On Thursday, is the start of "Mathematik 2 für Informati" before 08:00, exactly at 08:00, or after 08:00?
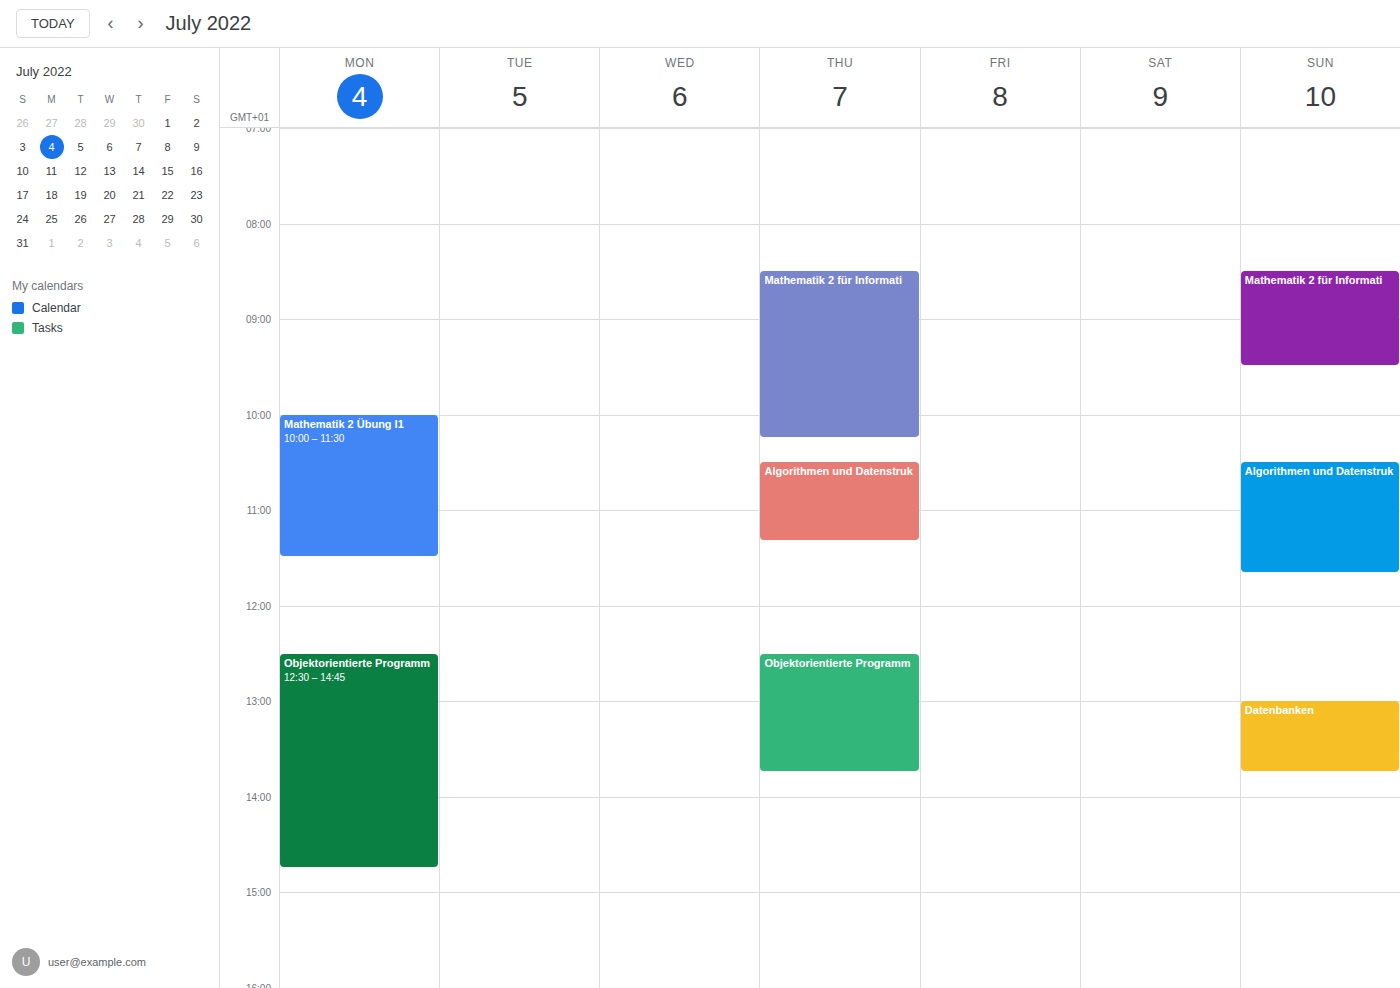
08:30 -- after 08:00, 30 minutes below the 08:00 line.